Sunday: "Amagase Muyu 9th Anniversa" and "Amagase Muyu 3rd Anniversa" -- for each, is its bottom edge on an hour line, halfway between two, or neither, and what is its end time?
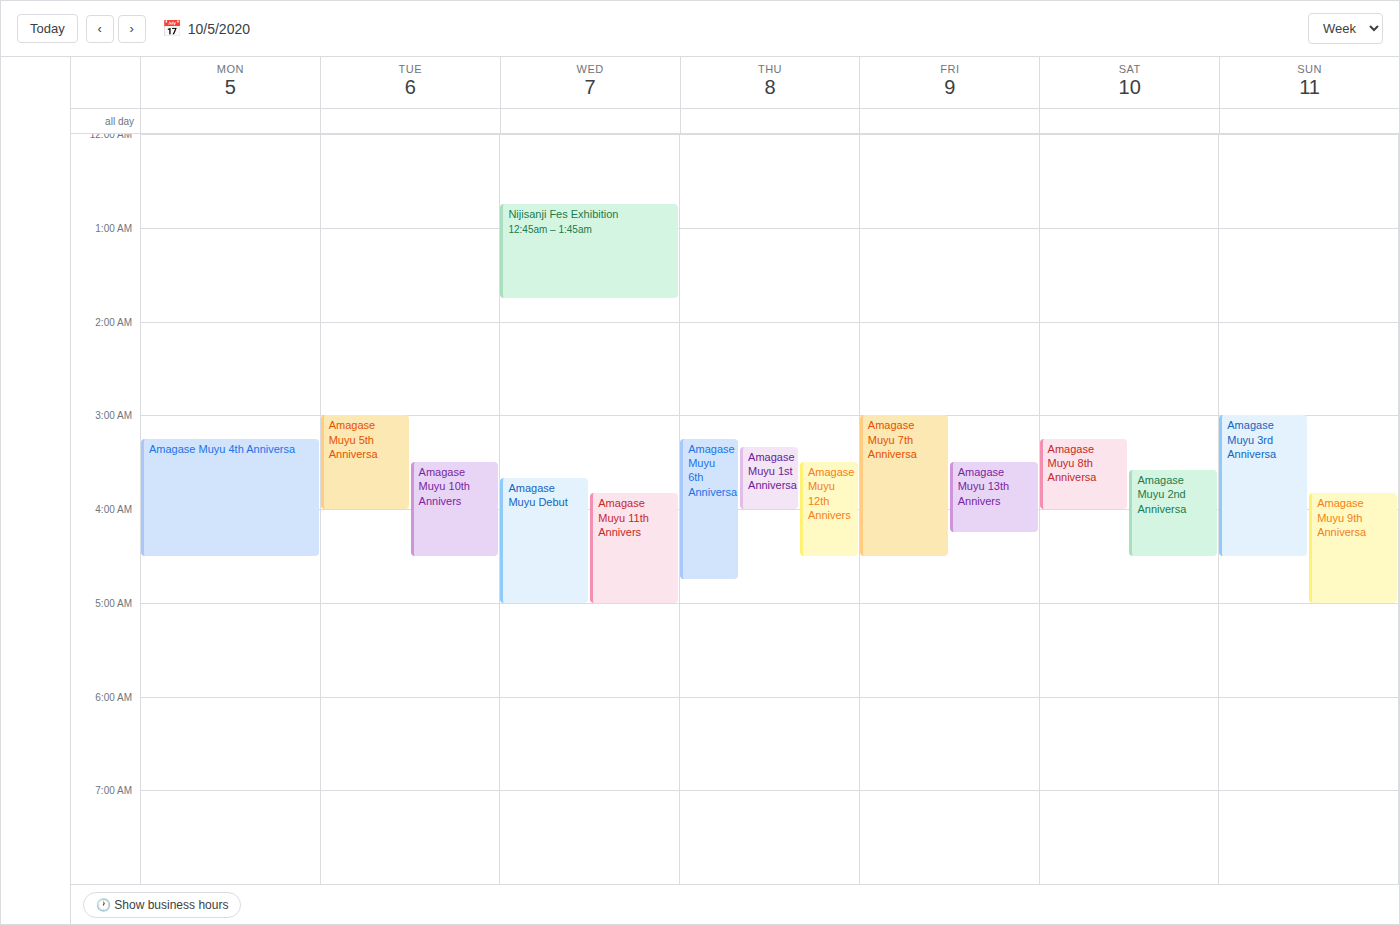
"Amagase Muyu 9th Anniversa": 5:00 AM, exactly on the 5 AM line. "Amagase Muyu 3rd Anniversa": 4:30 AM, halfway between the 4 AM and 5 AM lines.